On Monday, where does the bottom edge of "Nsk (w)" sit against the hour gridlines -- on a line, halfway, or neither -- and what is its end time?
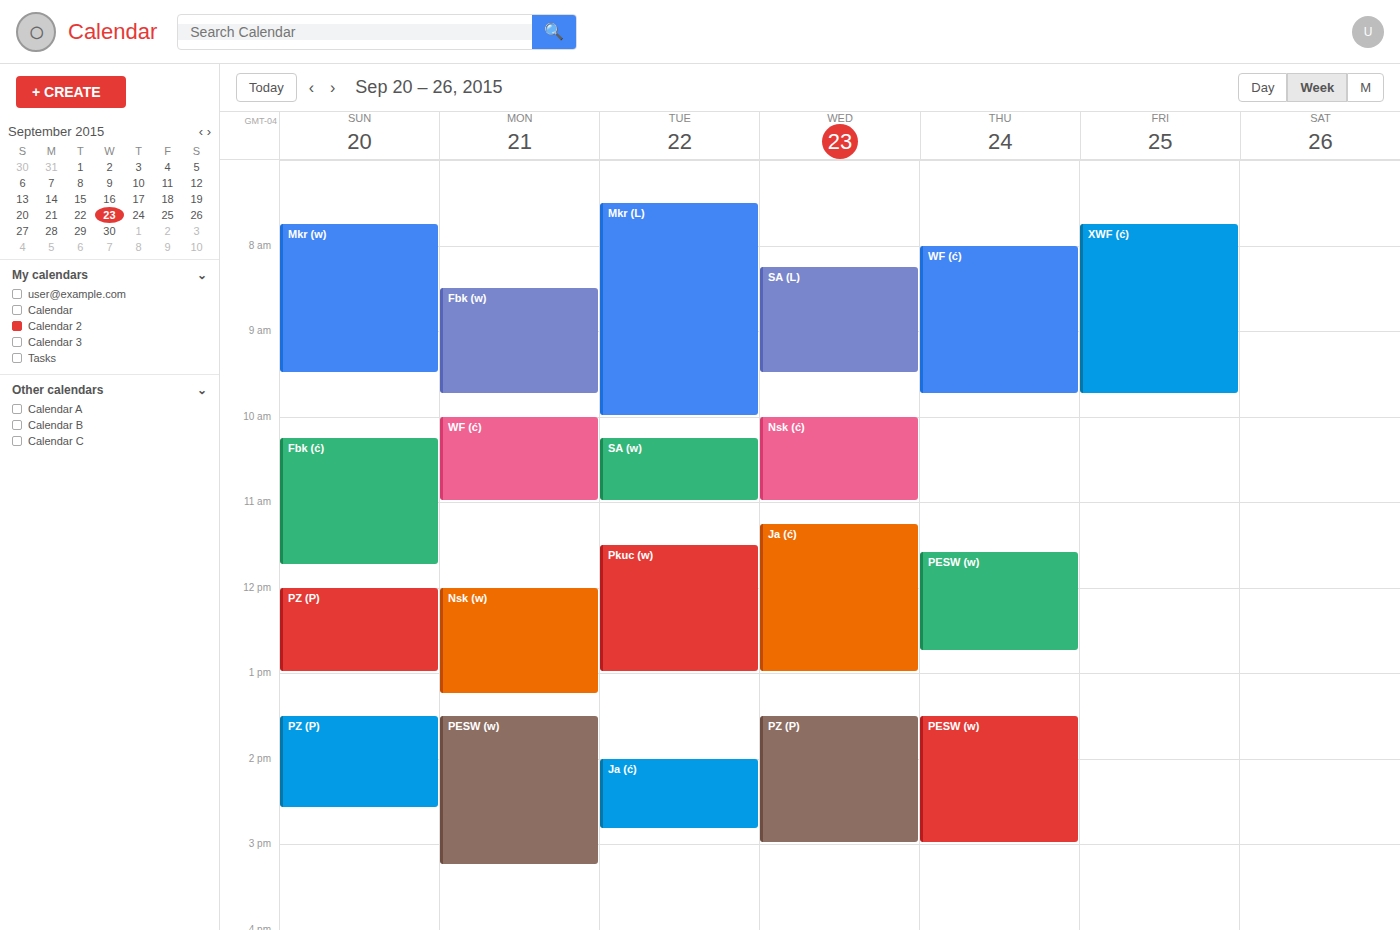
1:15 PM -- neither: a quarter of the way from the 1 PM line to the 2 PM line.